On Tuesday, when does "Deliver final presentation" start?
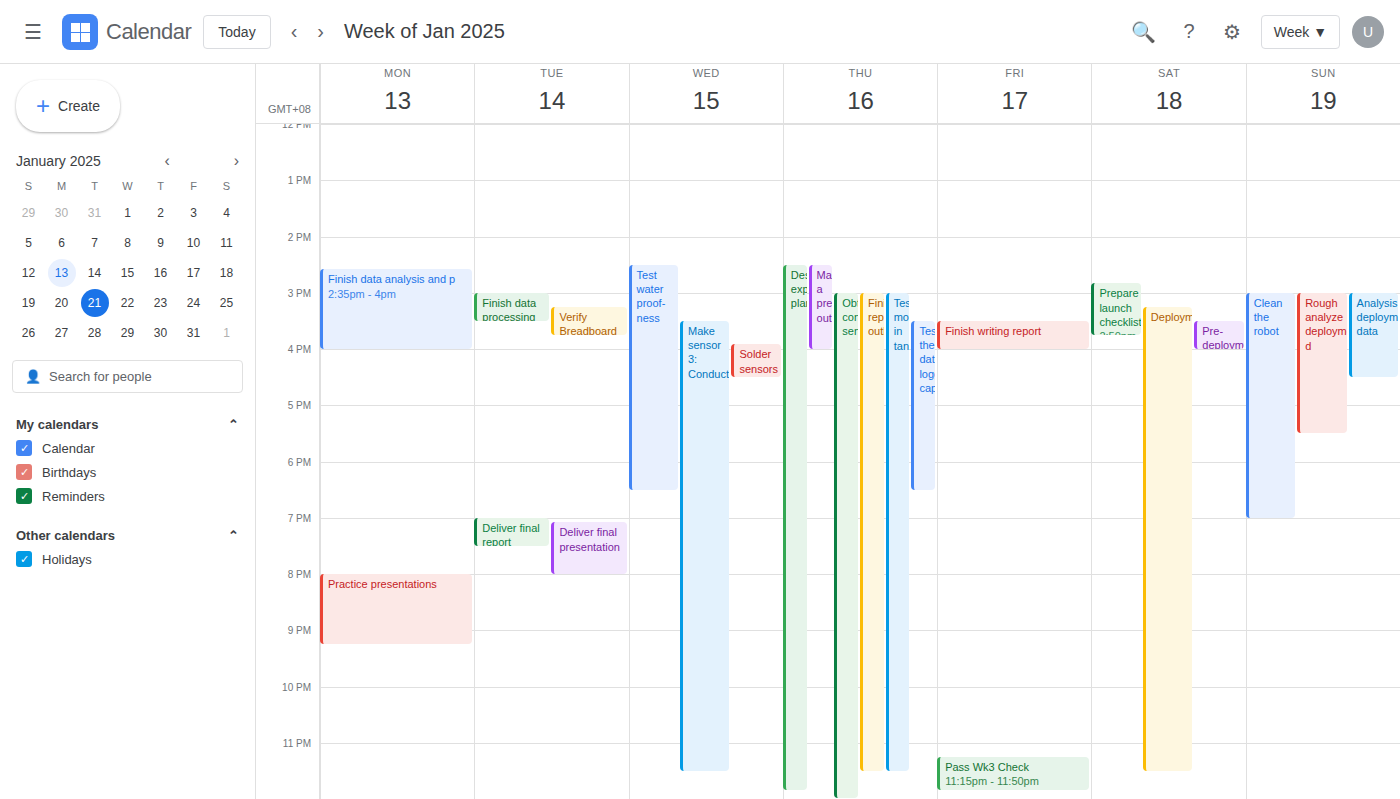
7:05 PM